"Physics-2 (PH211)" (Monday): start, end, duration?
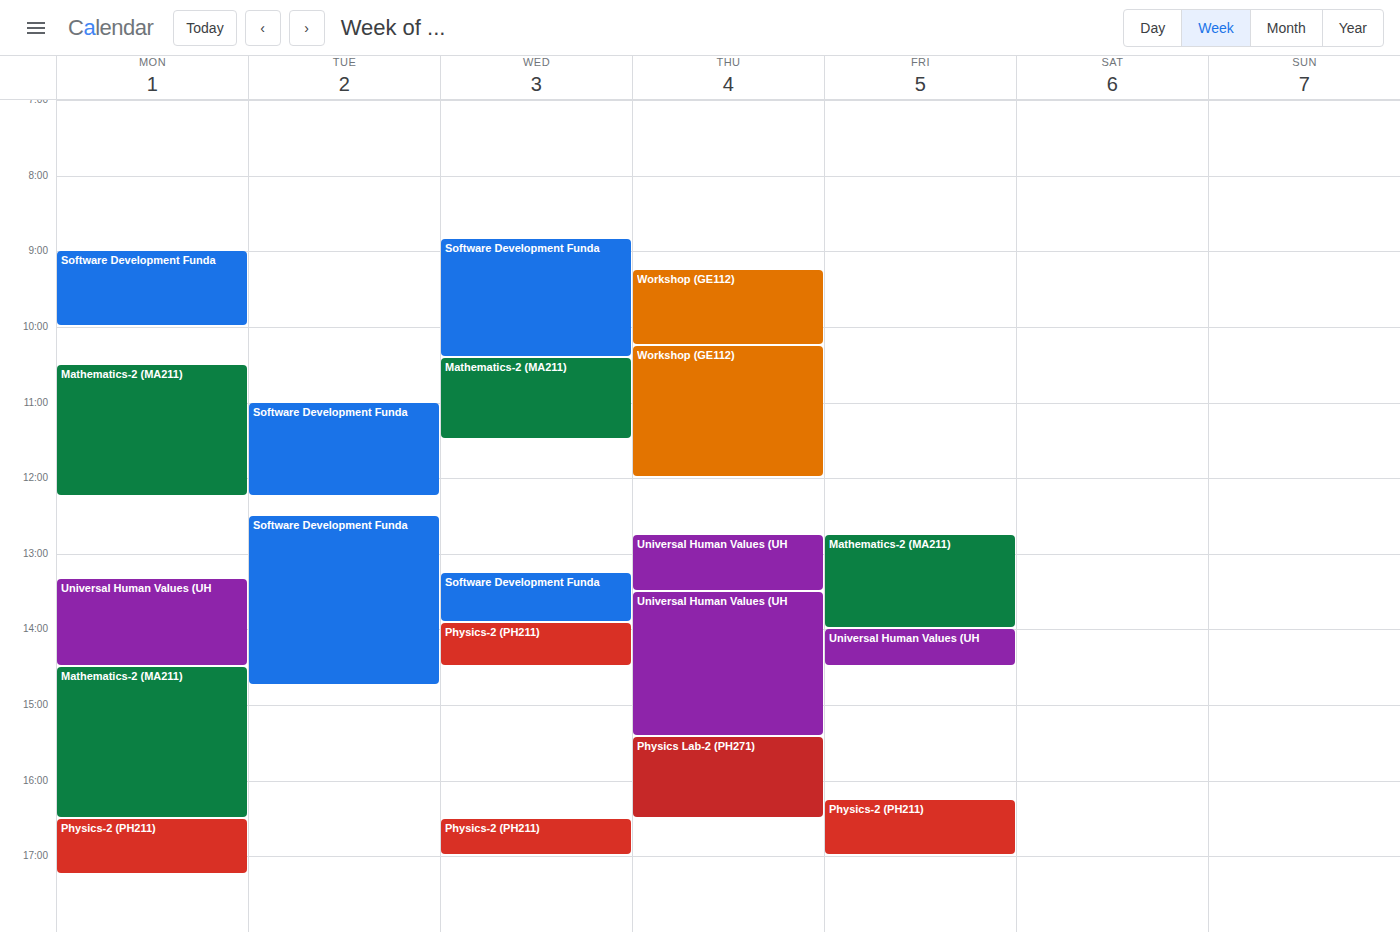
4:30 PM to 5:15 PM, 45 minutes